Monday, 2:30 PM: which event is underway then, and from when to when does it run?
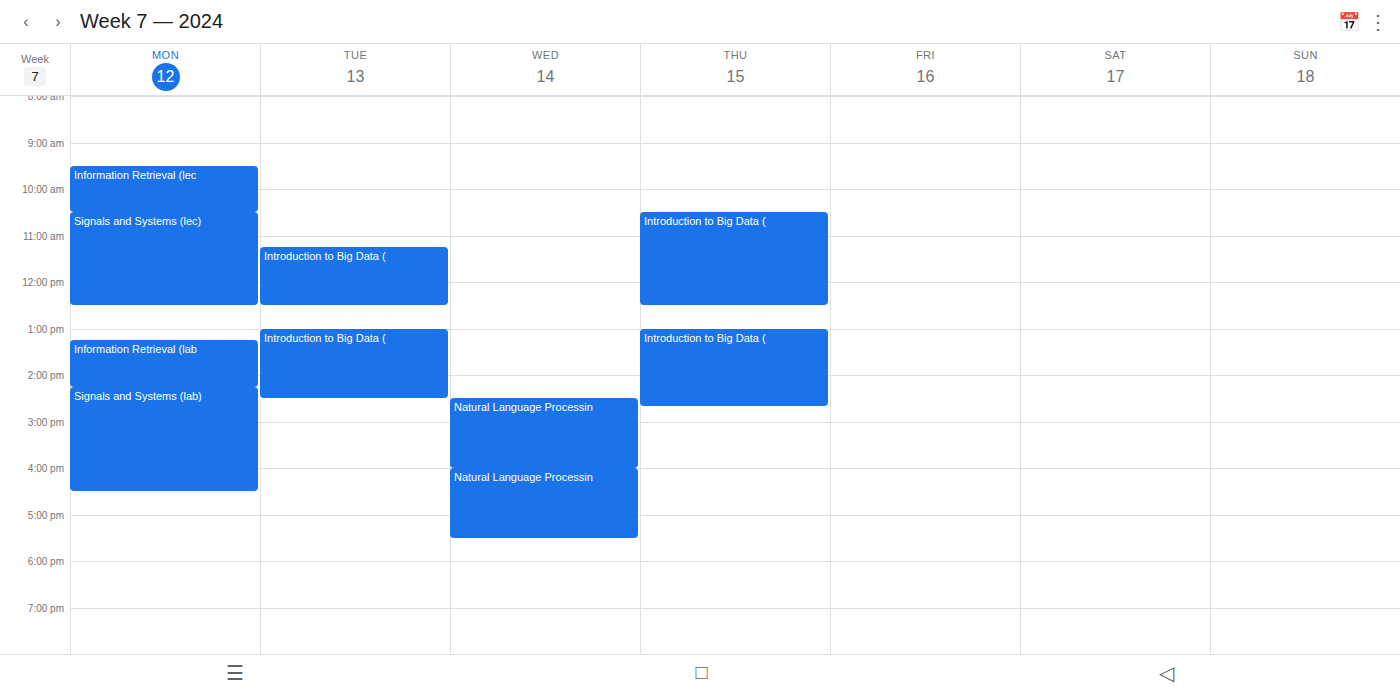
"Signals and Systems (lab)", 2:15 PM to 4:30 PM